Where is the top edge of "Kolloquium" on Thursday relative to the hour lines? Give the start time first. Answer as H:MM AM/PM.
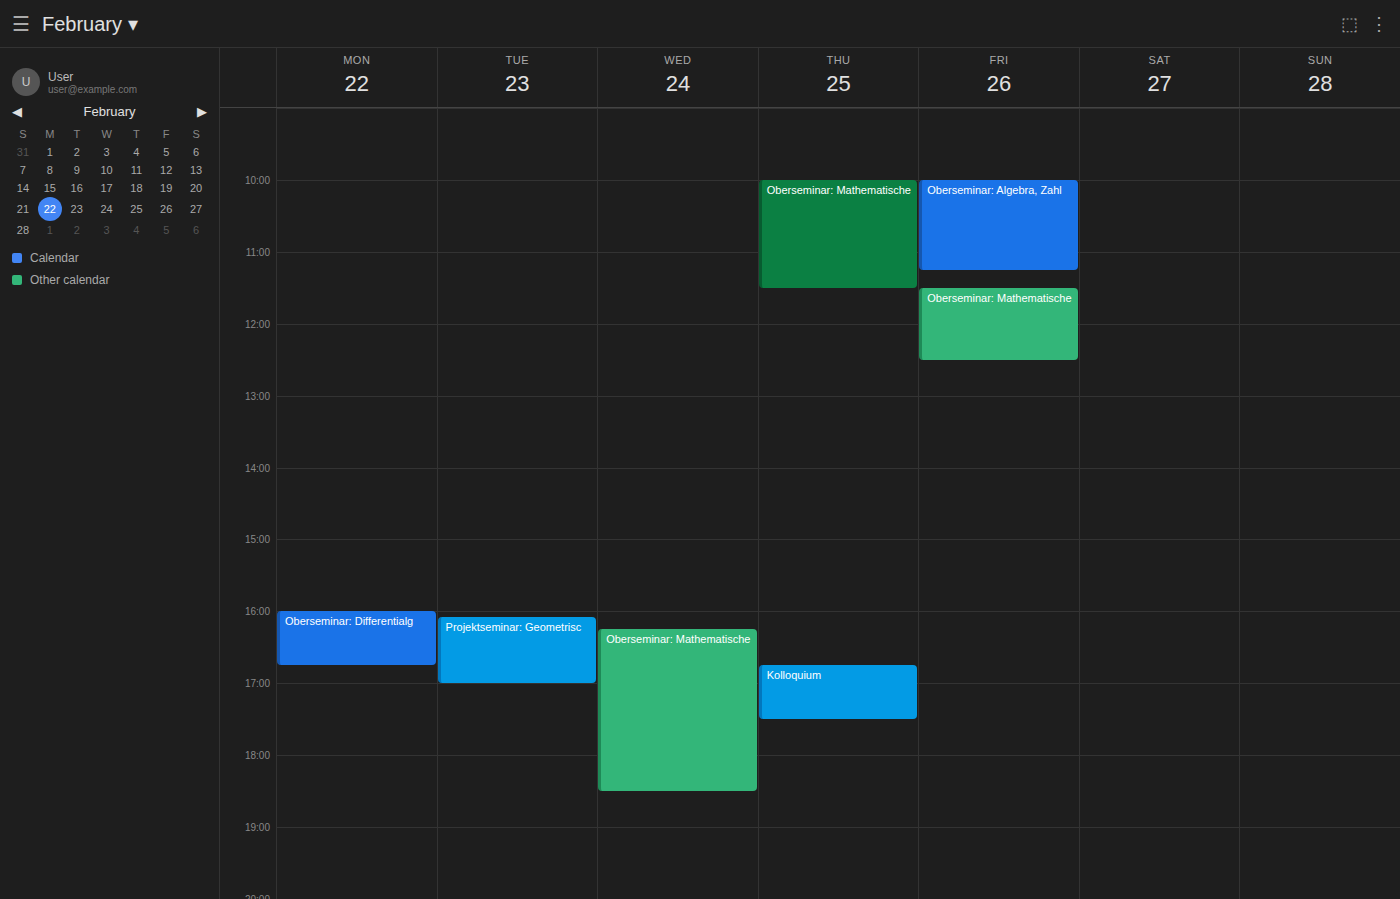
4:45 PM -- neither: three quarters of the way from the 4 PM line to the 5 PM line.